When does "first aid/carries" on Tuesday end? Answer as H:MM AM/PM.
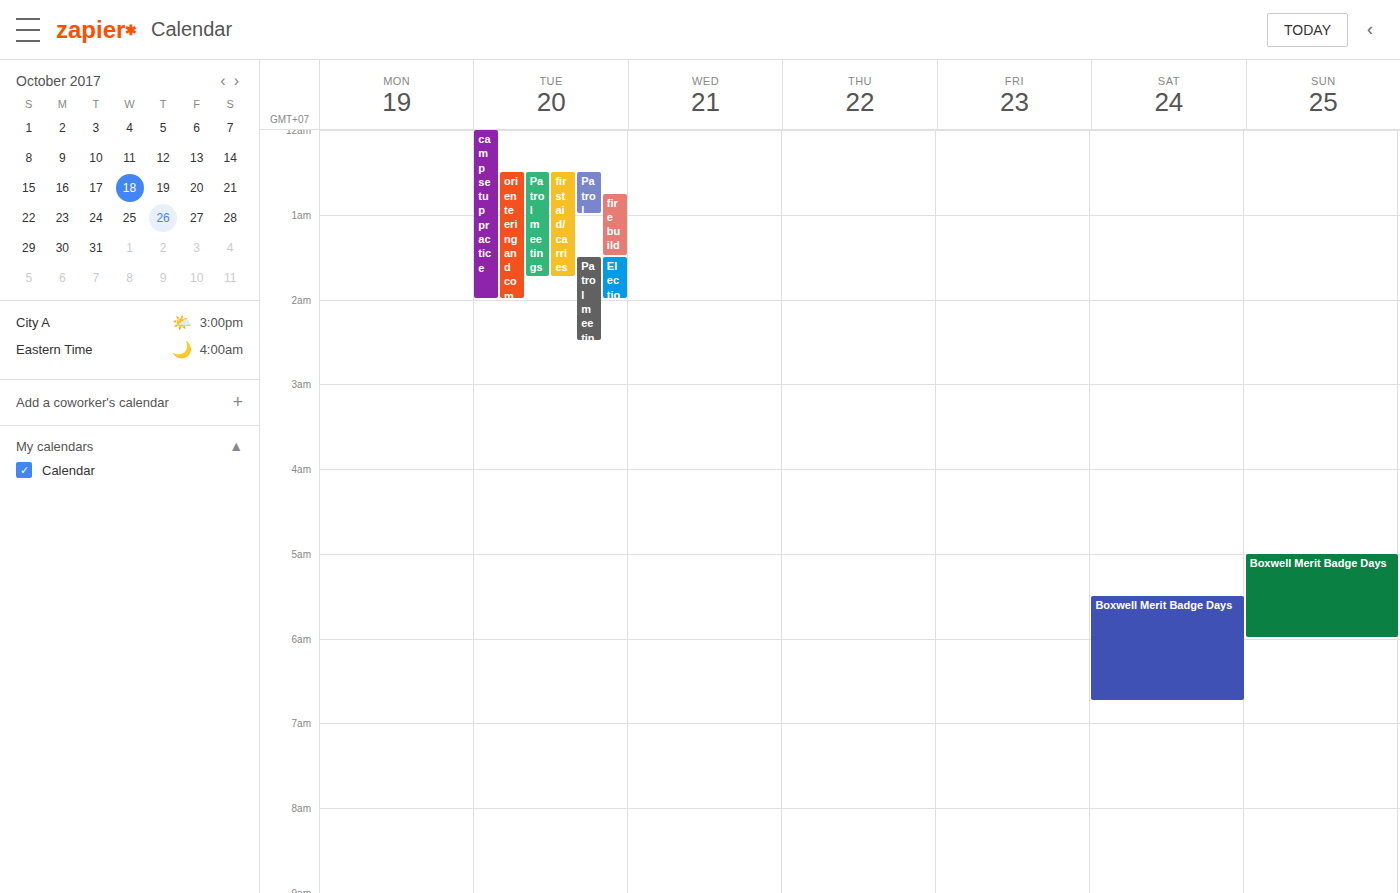
1:45 AM